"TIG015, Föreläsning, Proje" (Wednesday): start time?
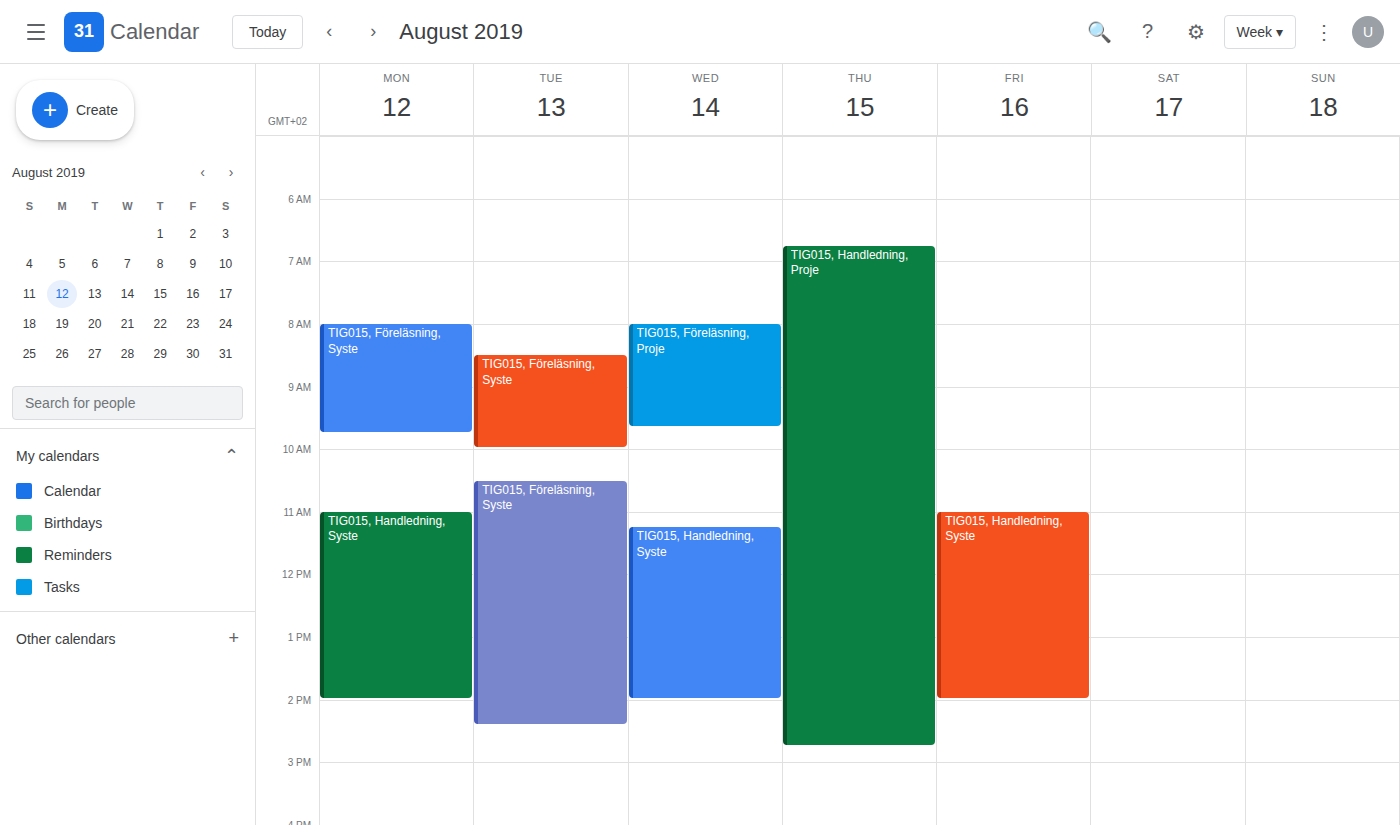
08:00